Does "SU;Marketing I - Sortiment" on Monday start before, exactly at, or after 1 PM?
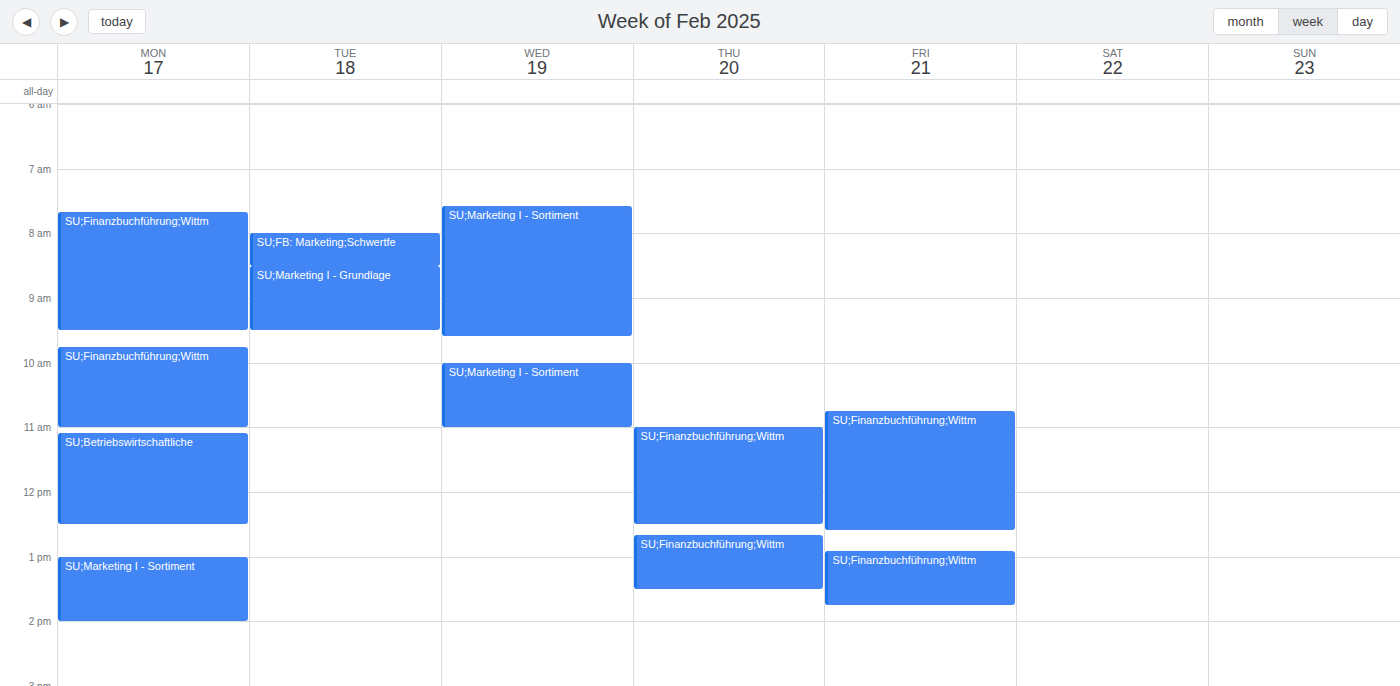
1:00 PM -- exactly at 1 PM, on the 1 PM line.